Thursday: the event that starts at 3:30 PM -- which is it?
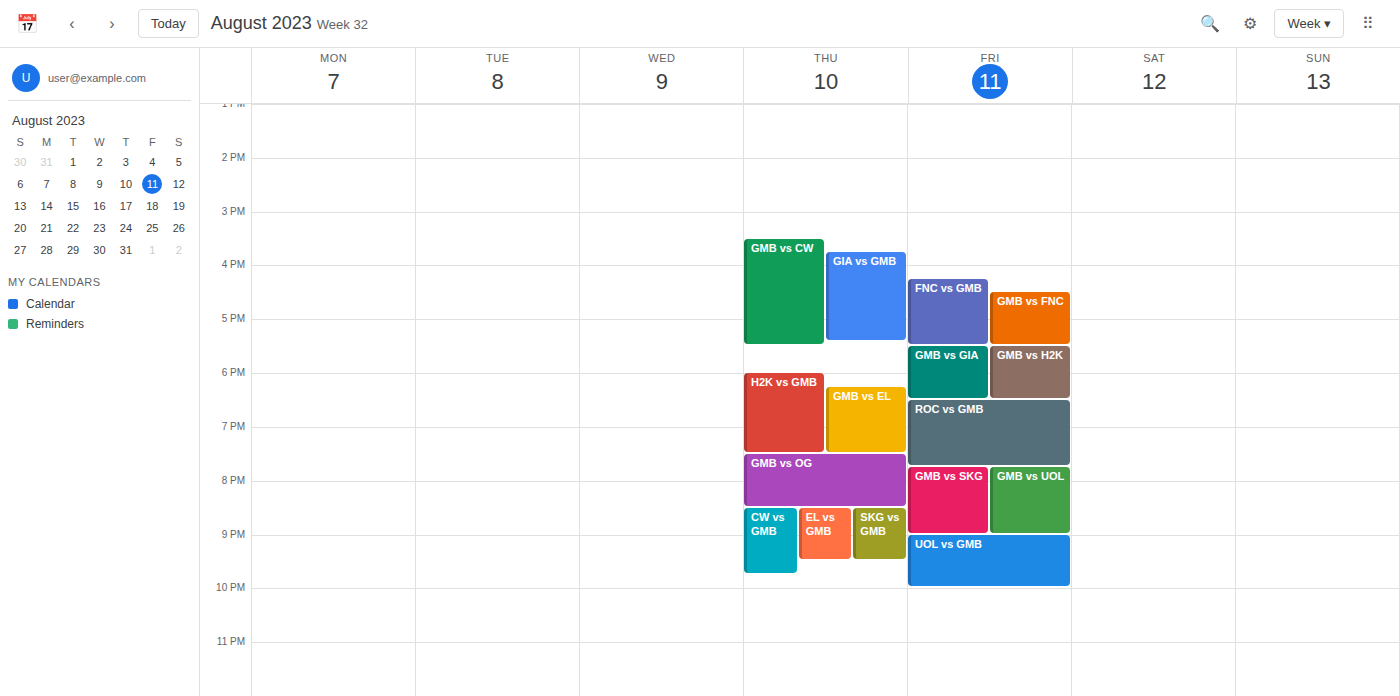
"GMB vs CW"